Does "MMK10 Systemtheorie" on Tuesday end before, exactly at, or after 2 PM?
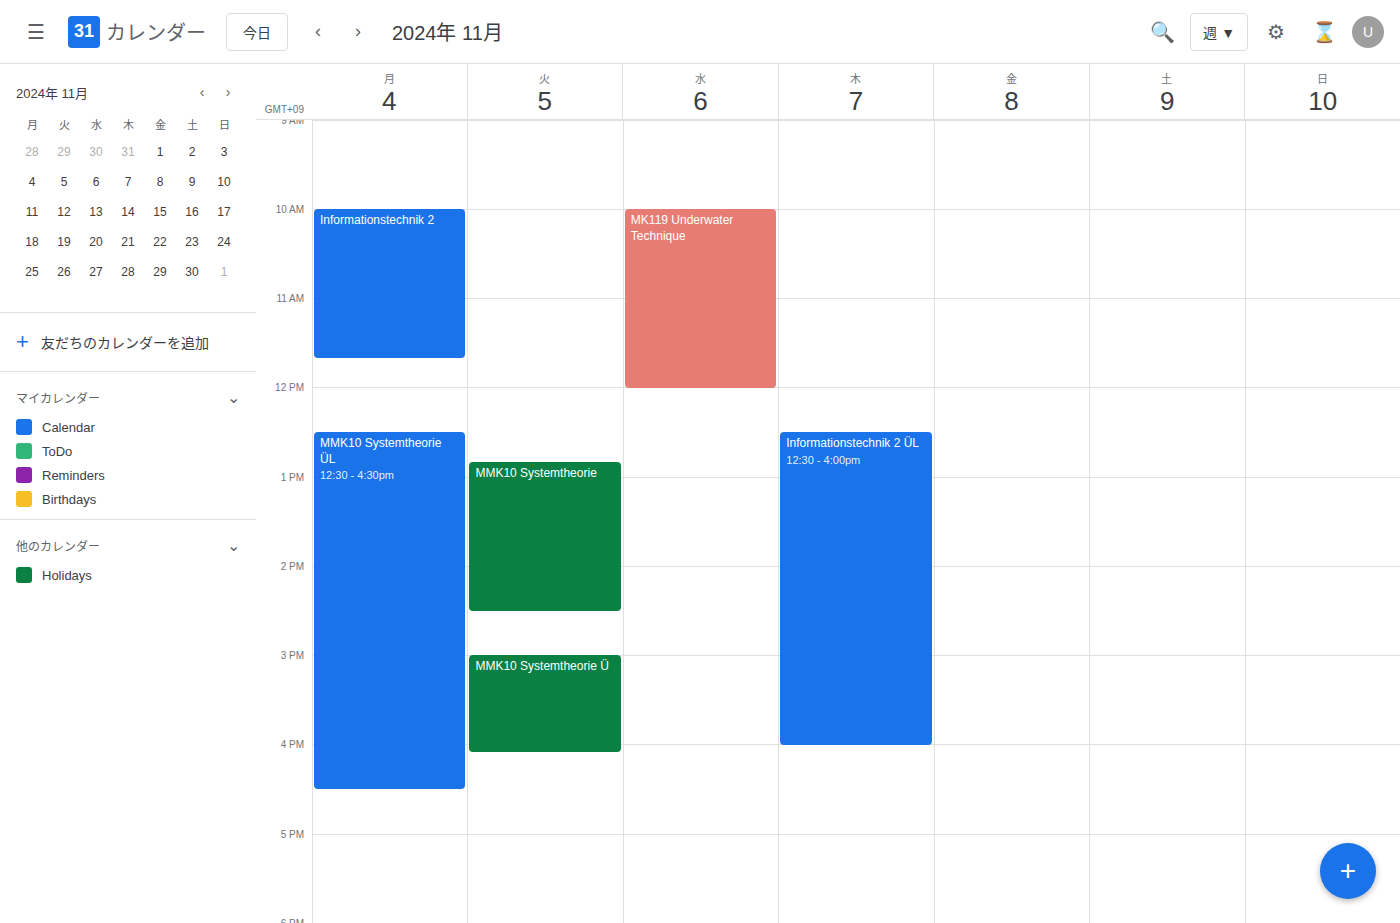
2:30 PM -- after 2 PM, 30 minutes below the 2 PM line.